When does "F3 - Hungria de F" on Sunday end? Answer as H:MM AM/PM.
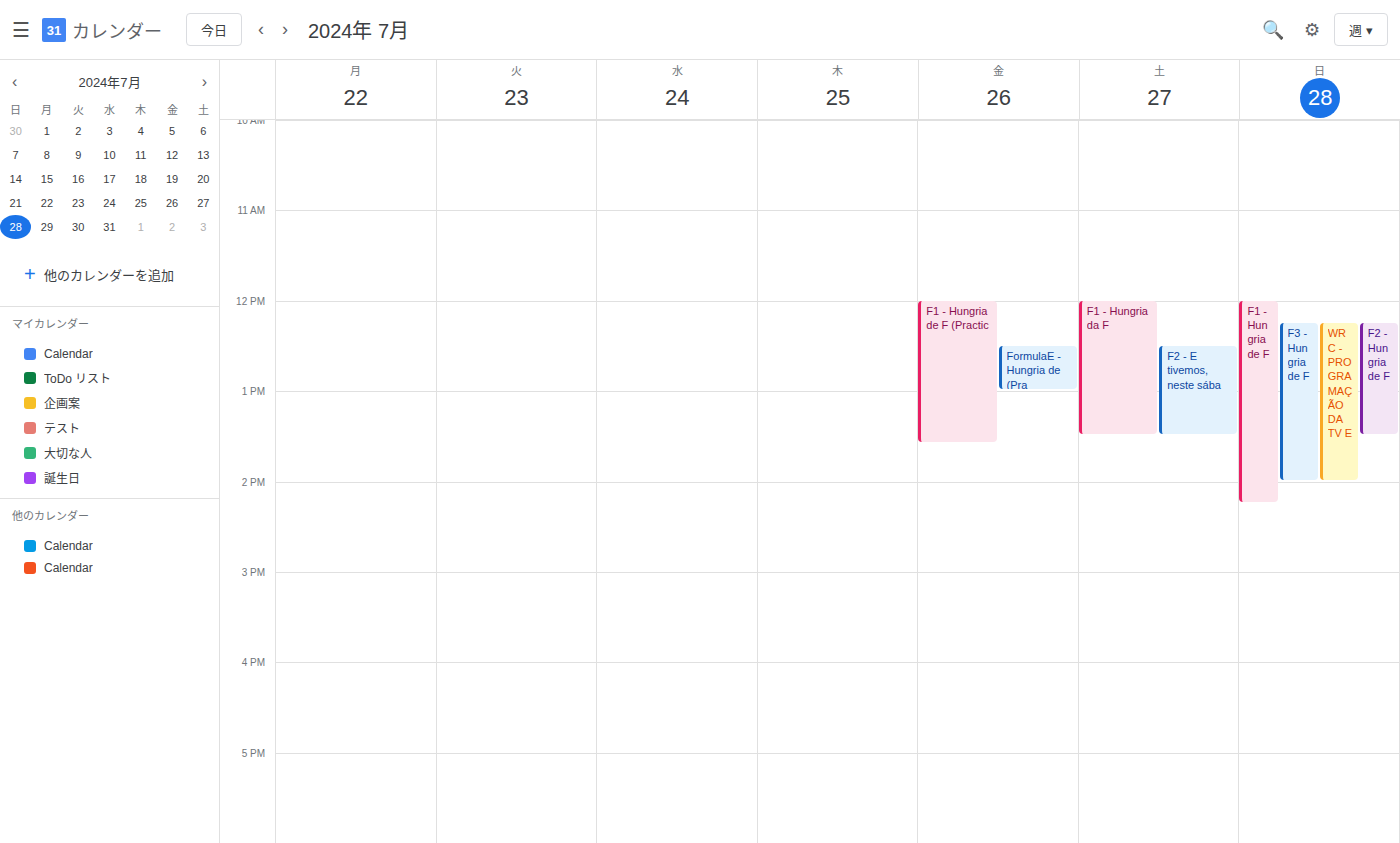
2:00 PM